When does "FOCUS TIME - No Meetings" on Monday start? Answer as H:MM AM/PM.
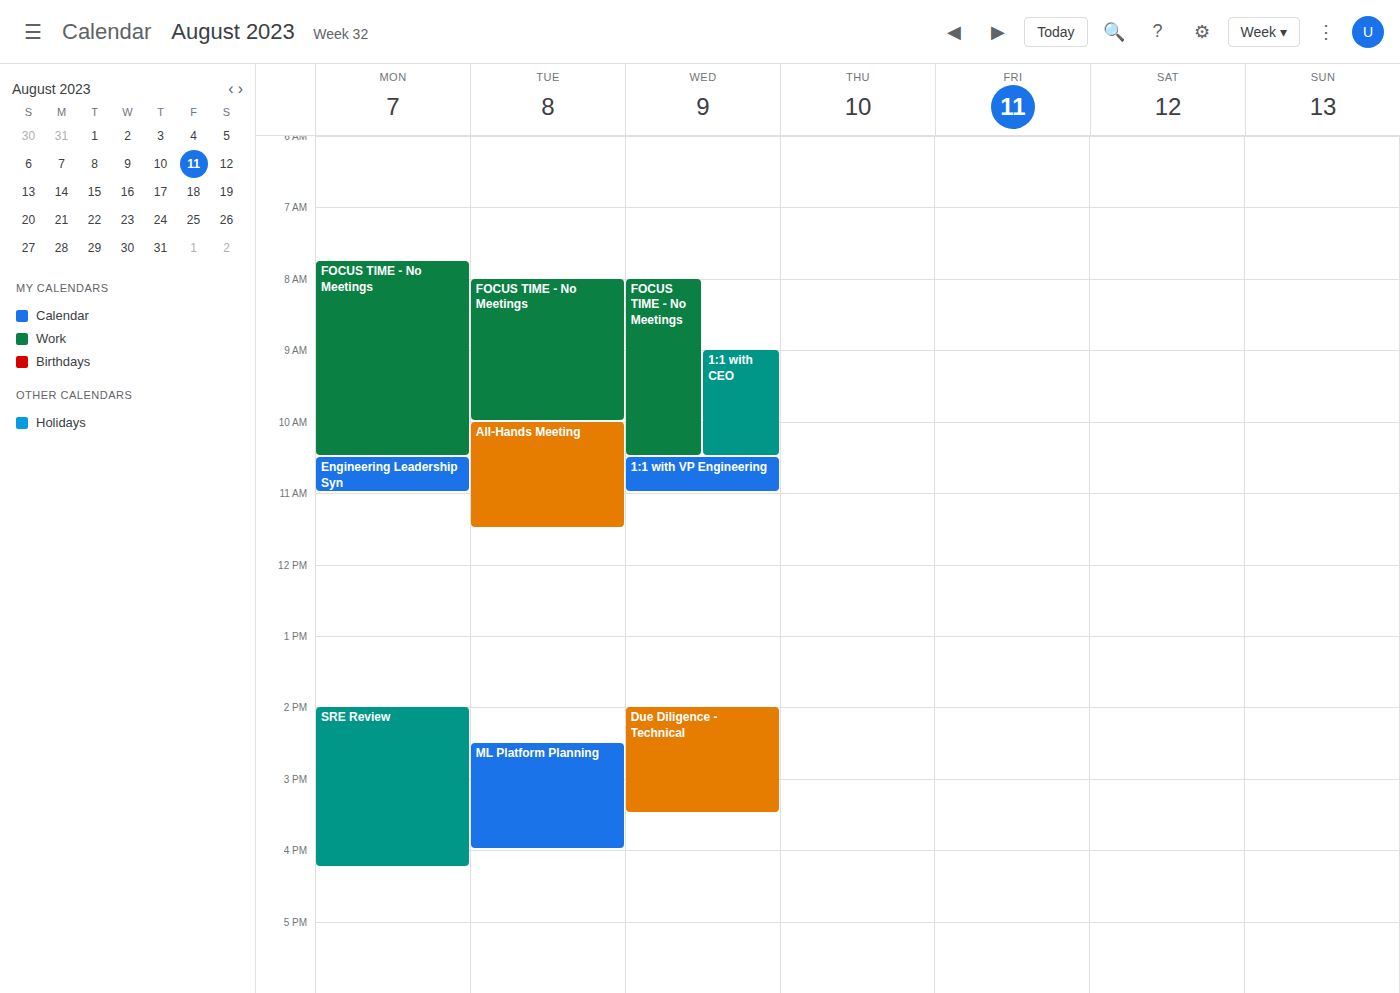
7:45 AM